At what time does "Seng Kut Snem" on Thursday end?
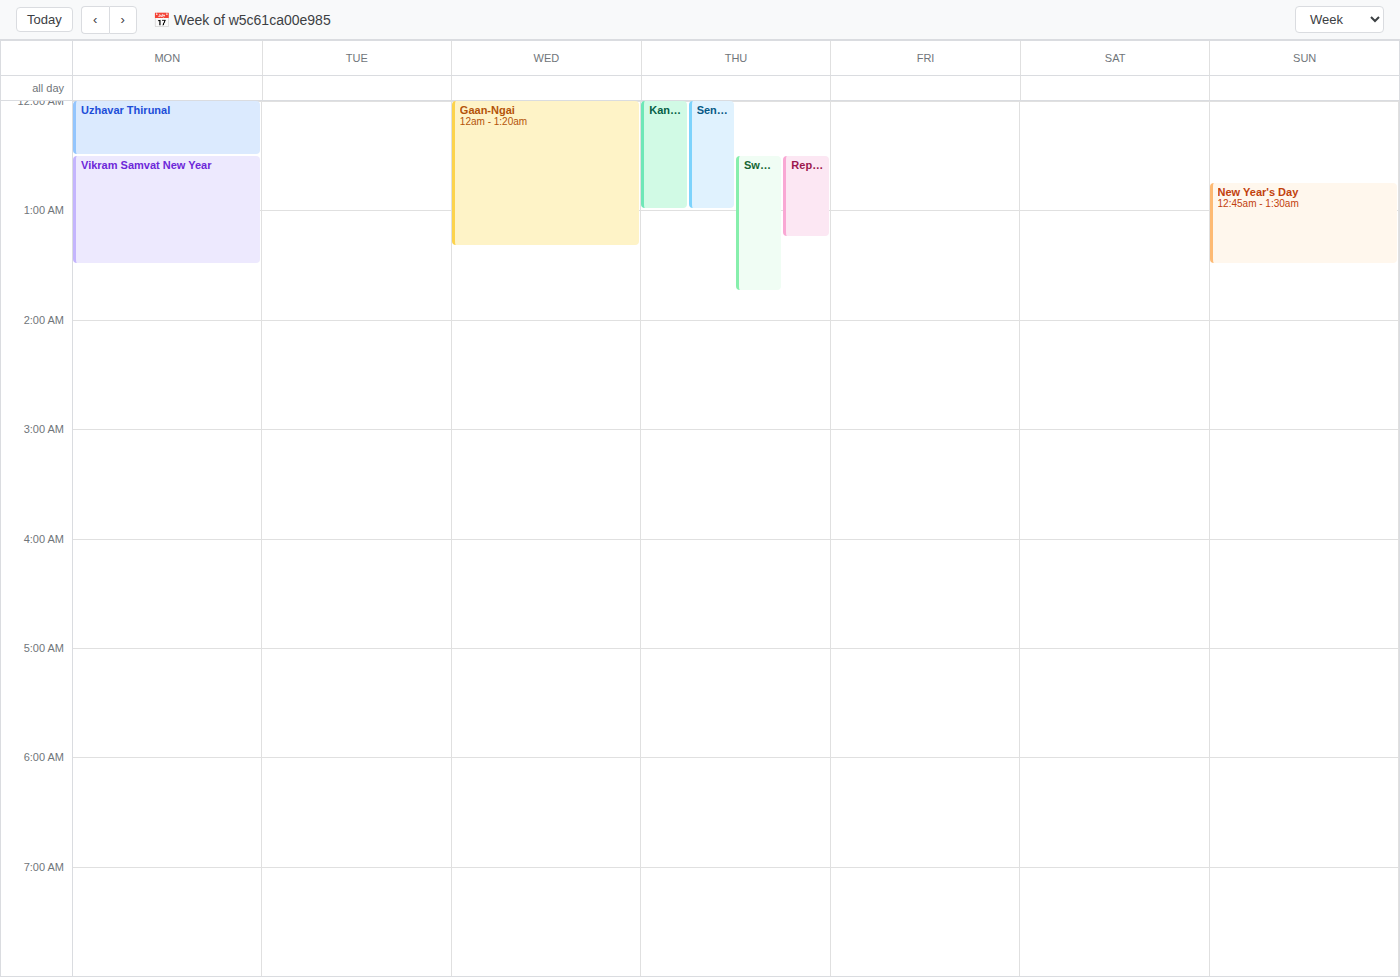
1:00 AM